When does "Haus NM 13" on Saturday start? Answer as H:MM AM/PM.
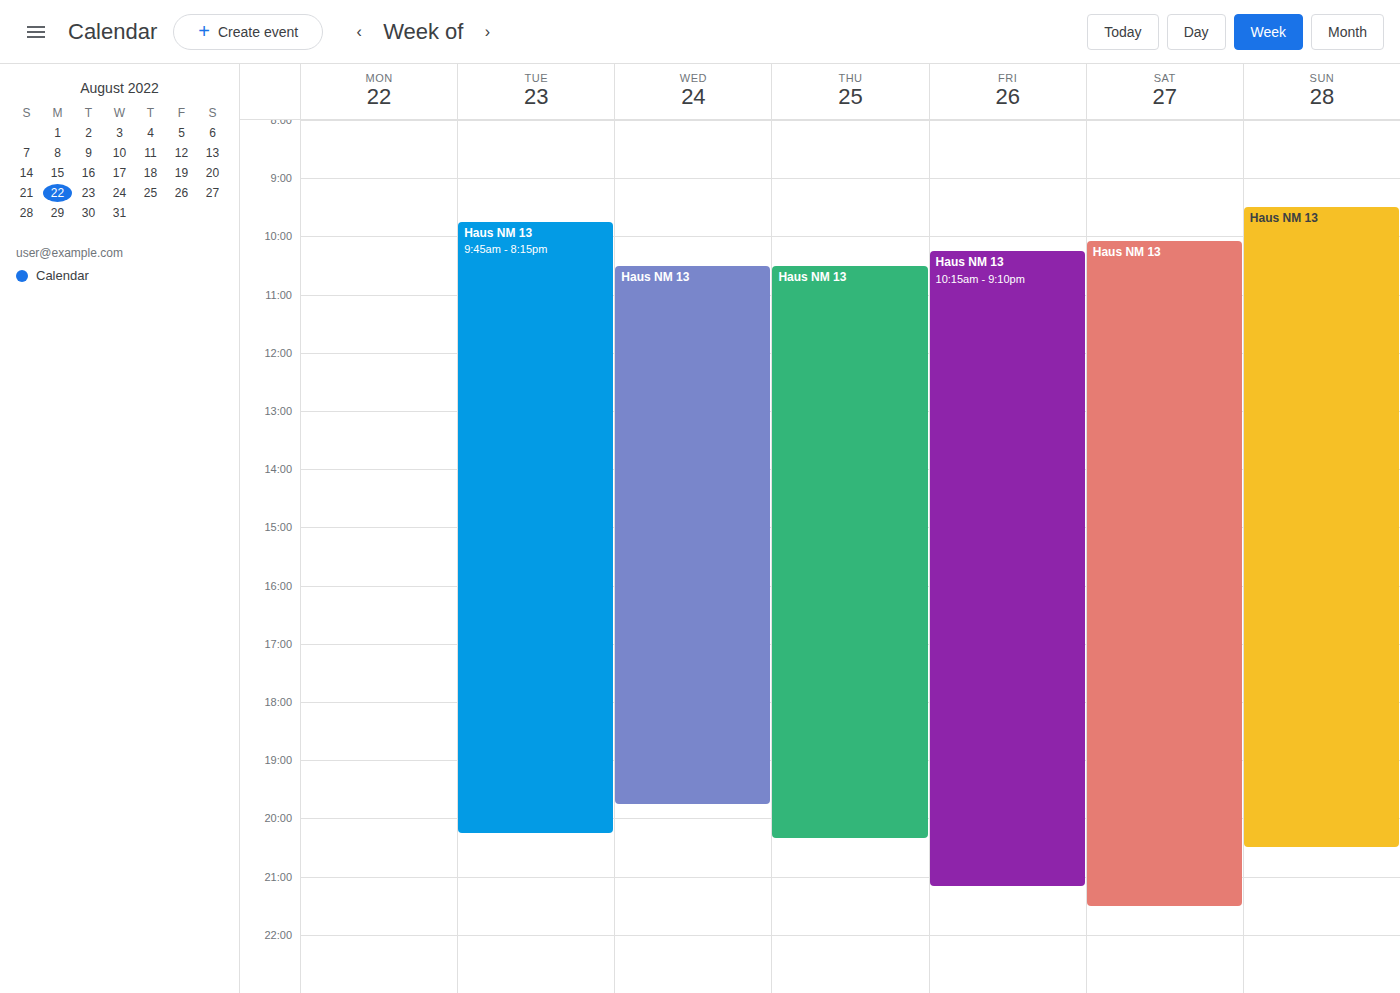
10:05 AM